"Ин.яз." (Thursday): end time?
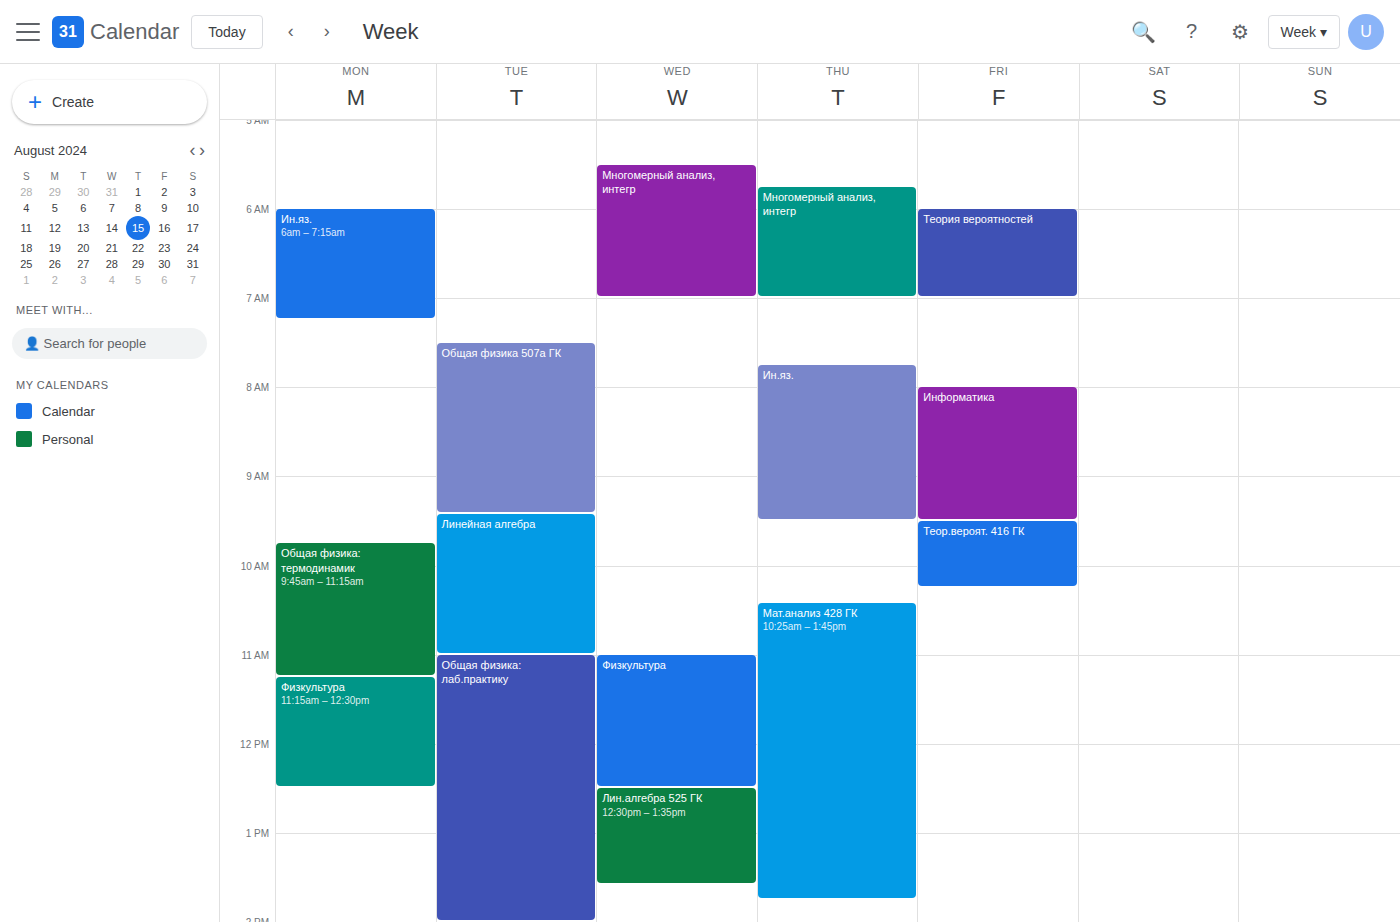
9:30 AM